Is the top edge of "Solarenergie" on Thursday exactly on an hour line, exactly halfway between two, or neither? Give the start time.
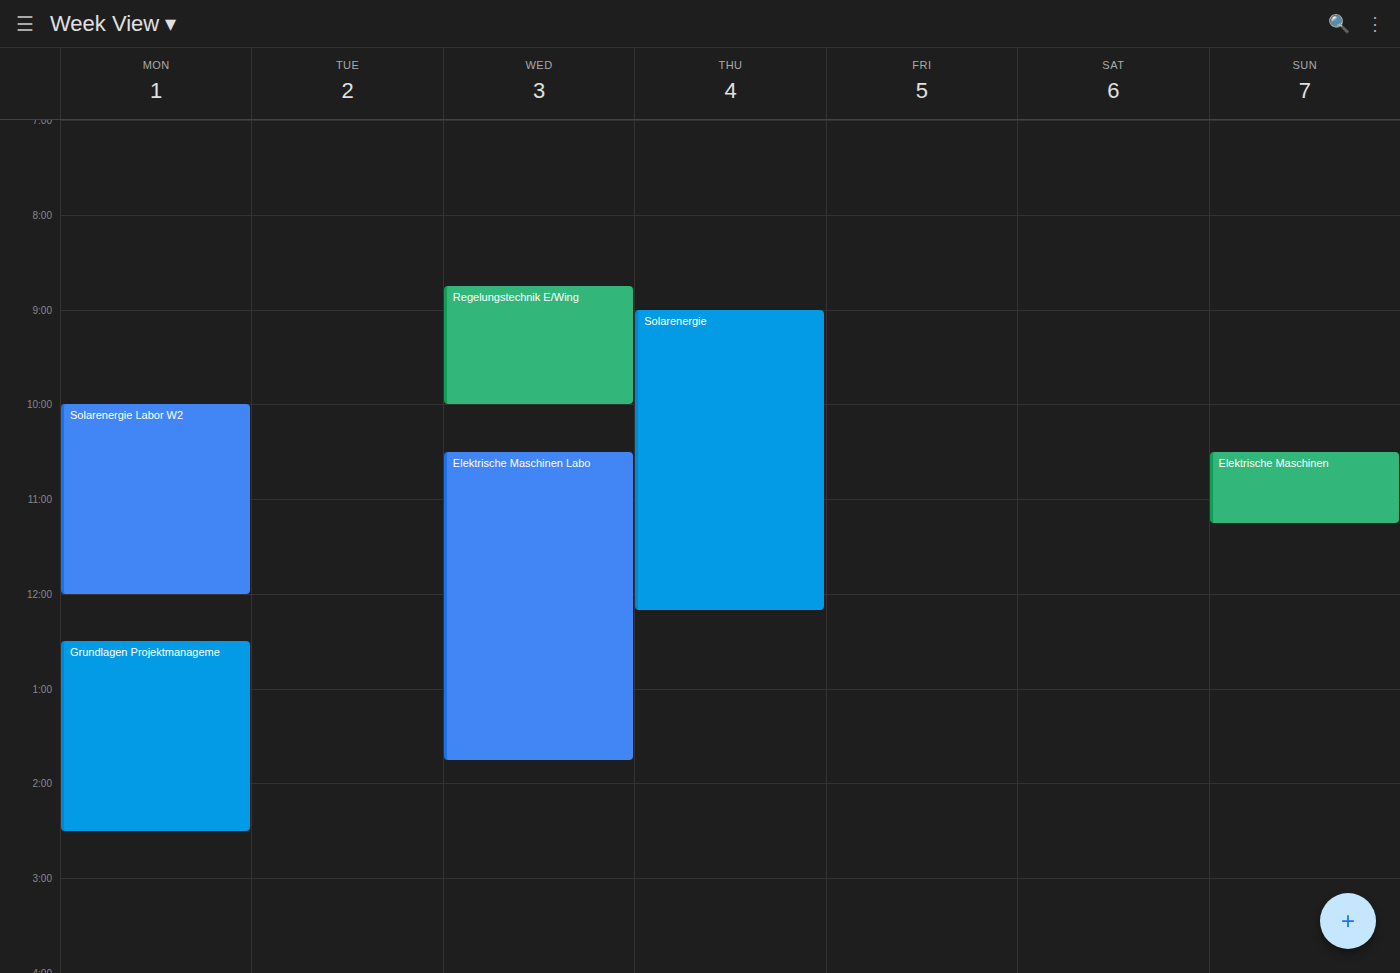
9:00 AM -- exactly on the 9 AM line.